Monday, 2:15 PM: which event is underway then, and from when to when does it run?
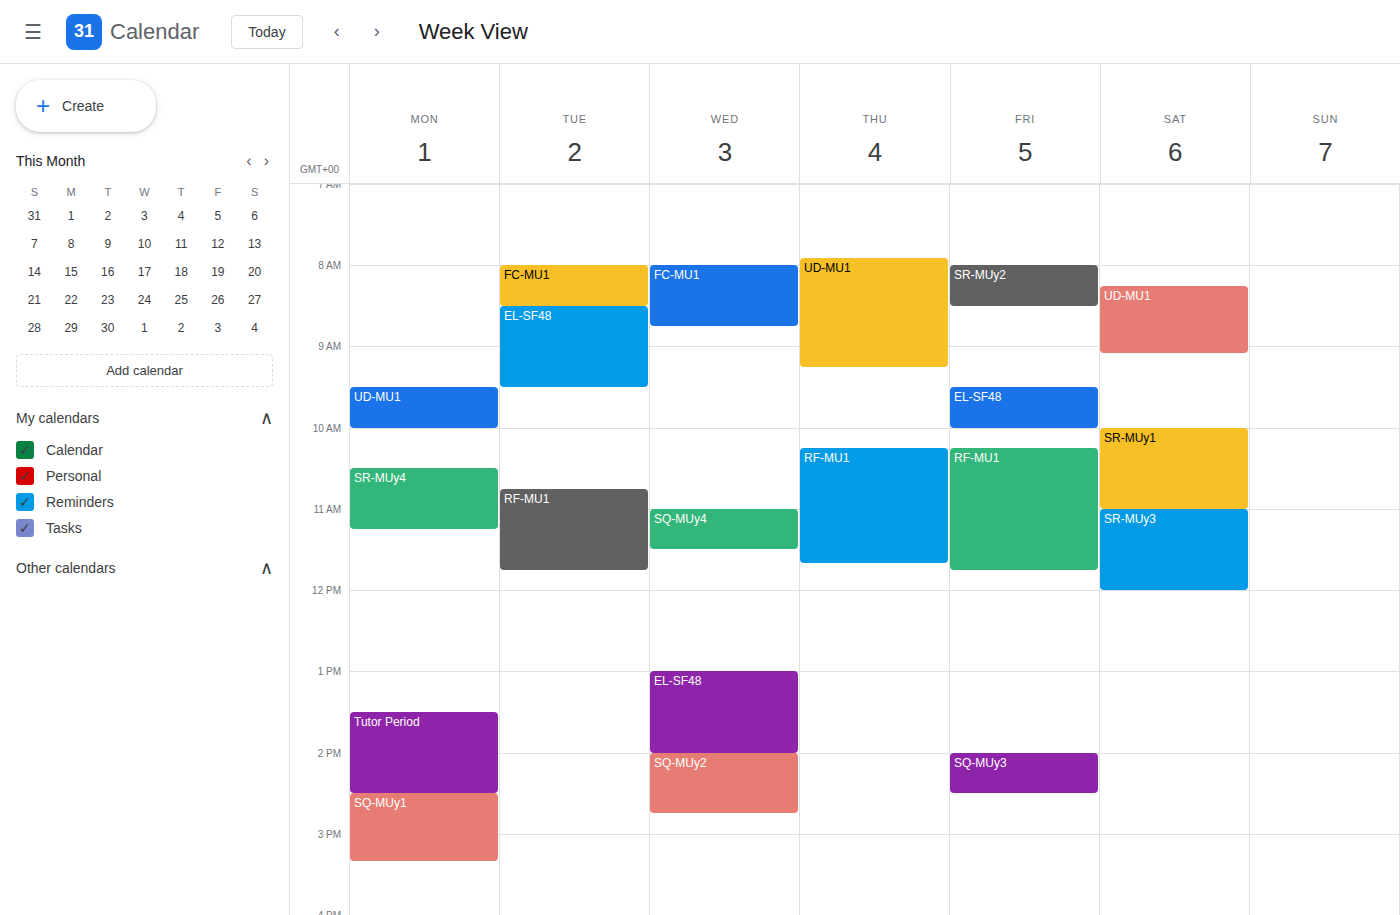
"Tutor Period", 1:30 PM to 2:30 PM